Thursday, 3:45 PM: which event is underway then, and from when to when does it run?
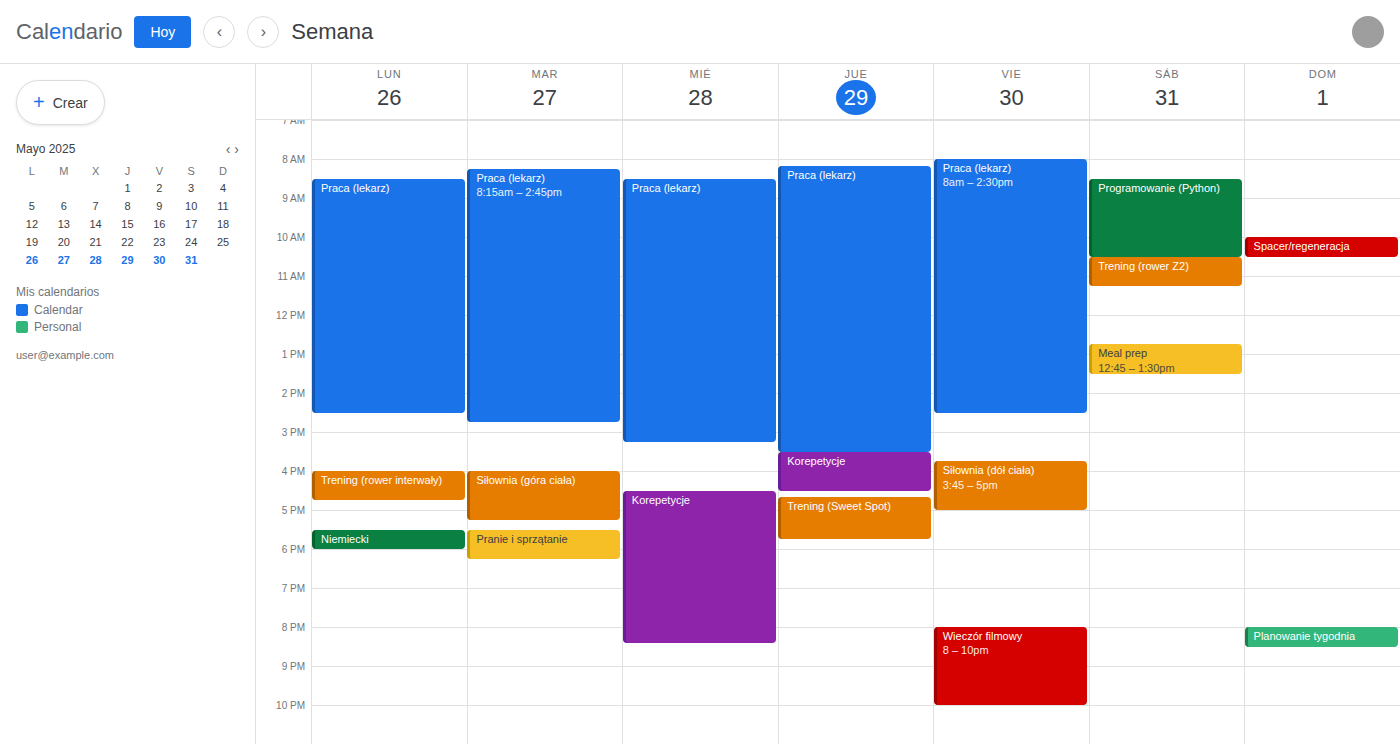
"Korepetycje", 3:30 PM to 4:30 PM